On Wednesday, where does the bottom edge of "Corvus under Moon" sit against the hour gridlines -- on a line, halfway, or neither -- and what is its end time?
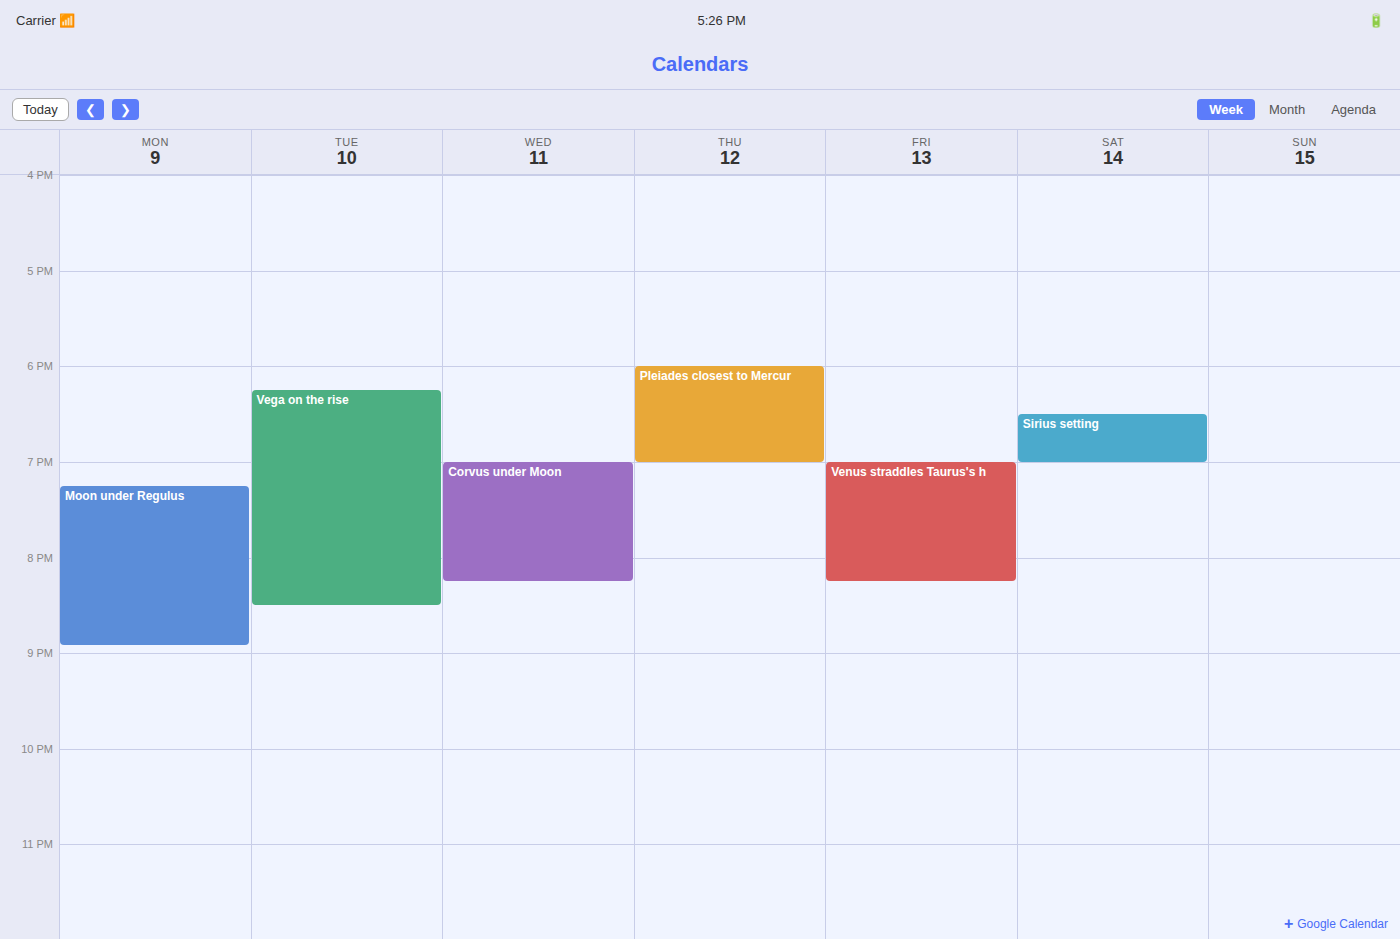
20:15 -- neither: a quarter of the way from the 20:00 line to the 21:00 line.